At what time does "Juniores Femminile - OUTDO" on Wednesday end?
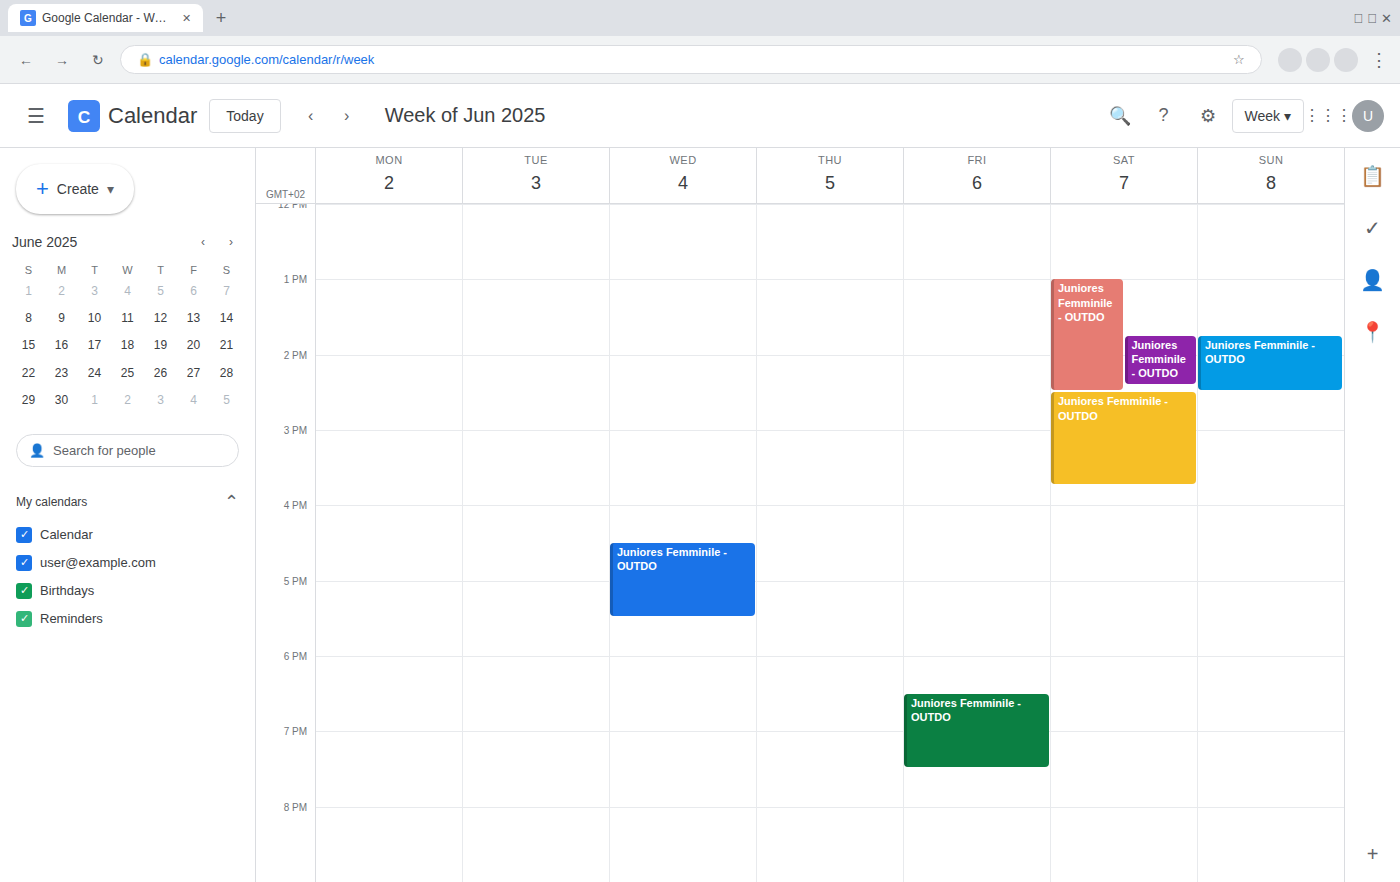
5:30 PM